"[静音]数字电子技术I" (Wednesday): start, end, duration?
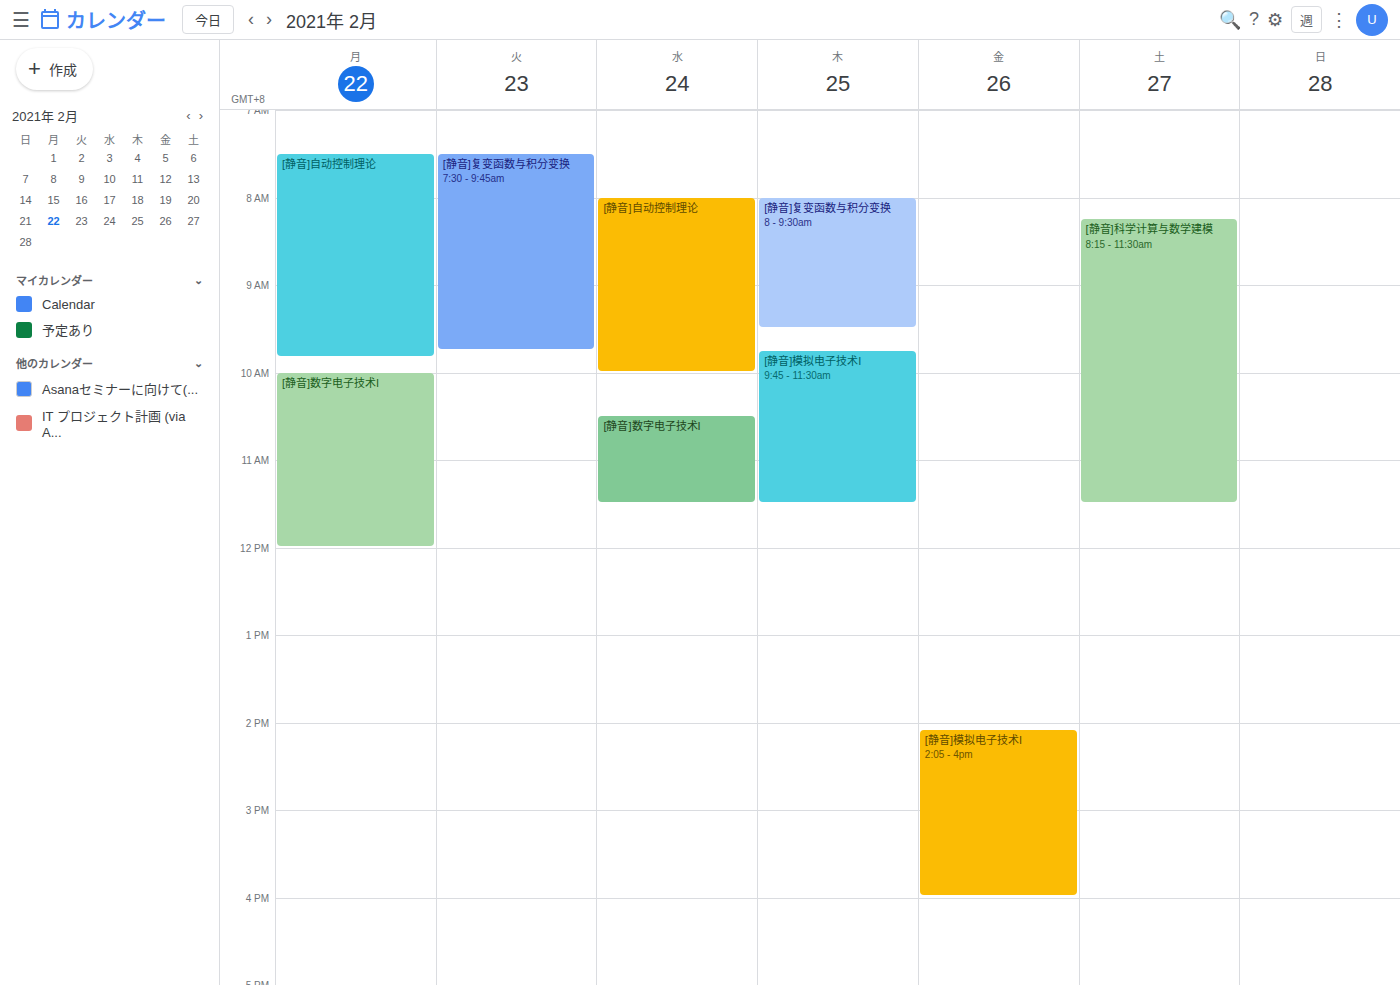
10:30 AM to 11:30 AM, 1 hour